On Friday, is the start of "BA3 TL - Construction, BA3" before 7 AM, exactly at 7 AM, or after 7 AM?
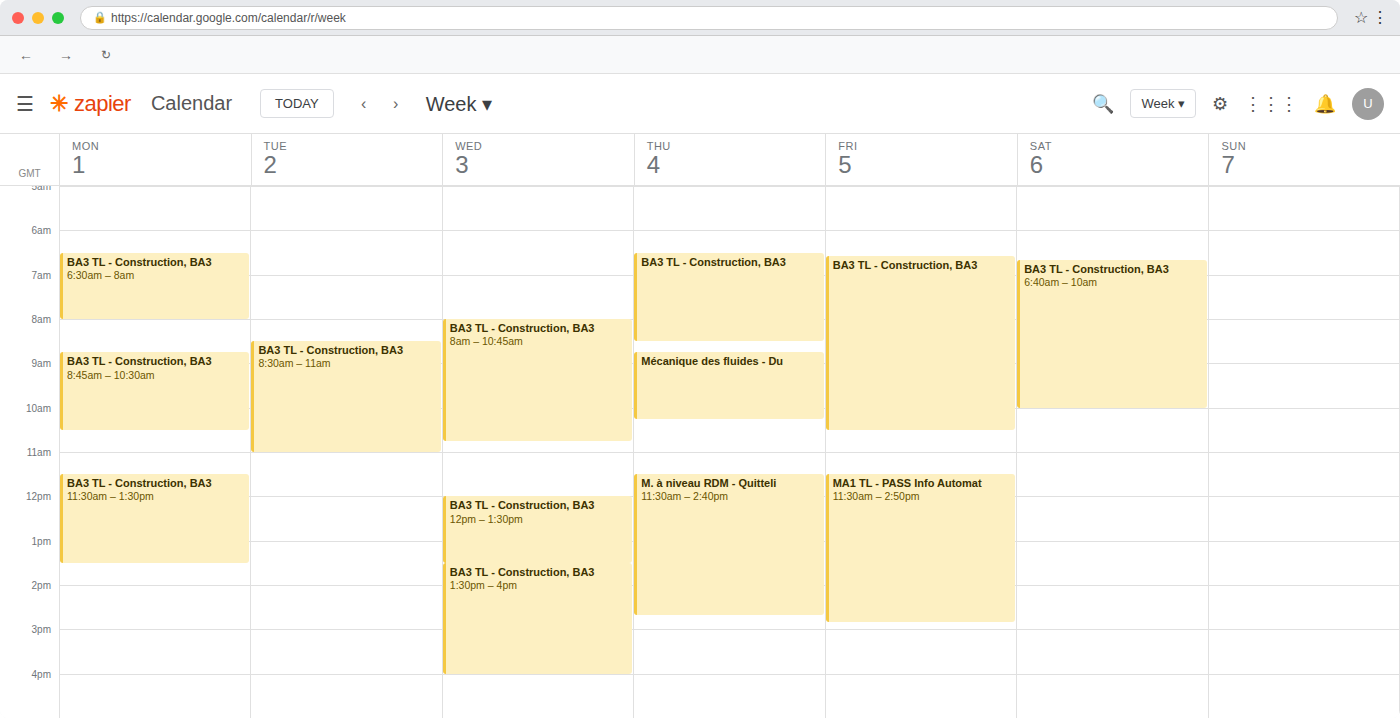
6:35 AM -- before 7 AM, 25 minutes above the 7 AM line.